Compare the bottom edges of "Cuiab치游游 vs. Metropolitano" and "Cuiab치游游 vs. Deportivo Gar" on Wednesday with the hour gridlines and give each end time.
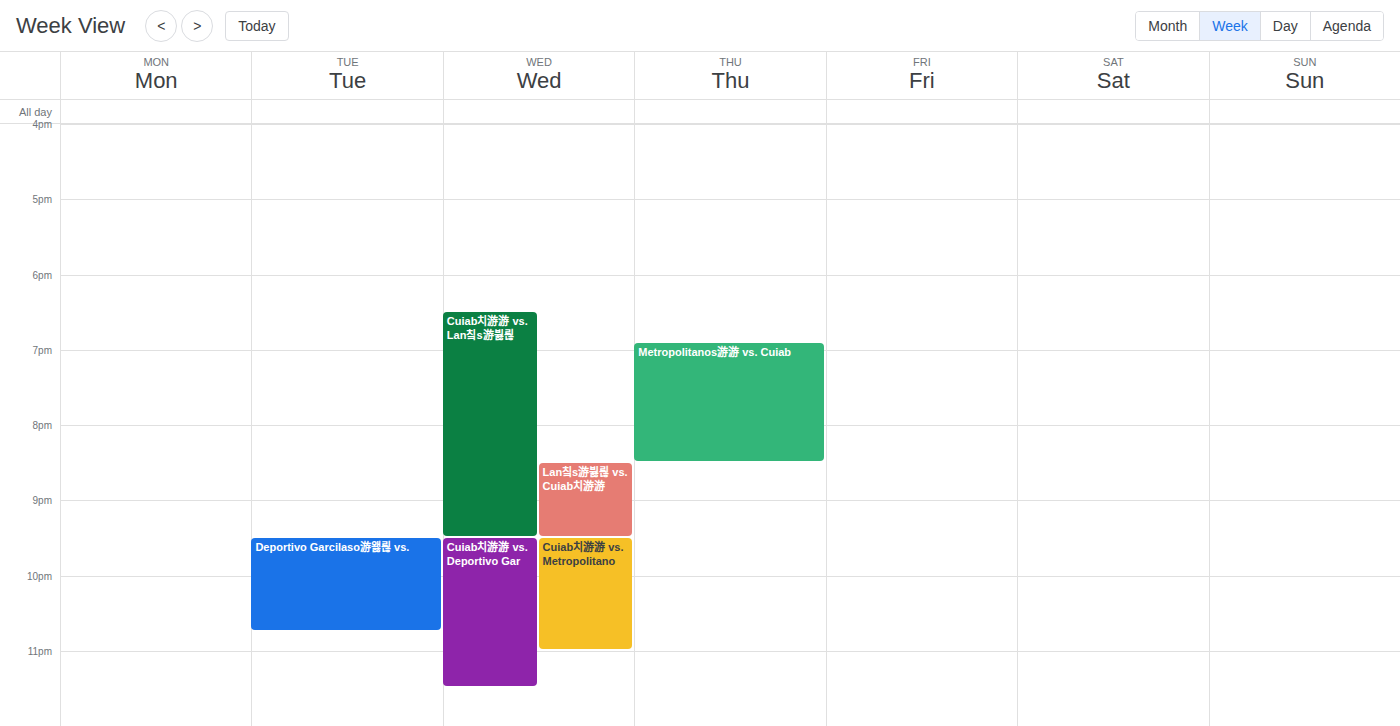
"Cuiab치游游 vs. Metropolitano": 11:00 PM, exactly on the 11 PM line. "Cuiab치游游 vs. Deportivo Gar": 11:30 PM, halfway between the 11 PM and 12 AM lines.